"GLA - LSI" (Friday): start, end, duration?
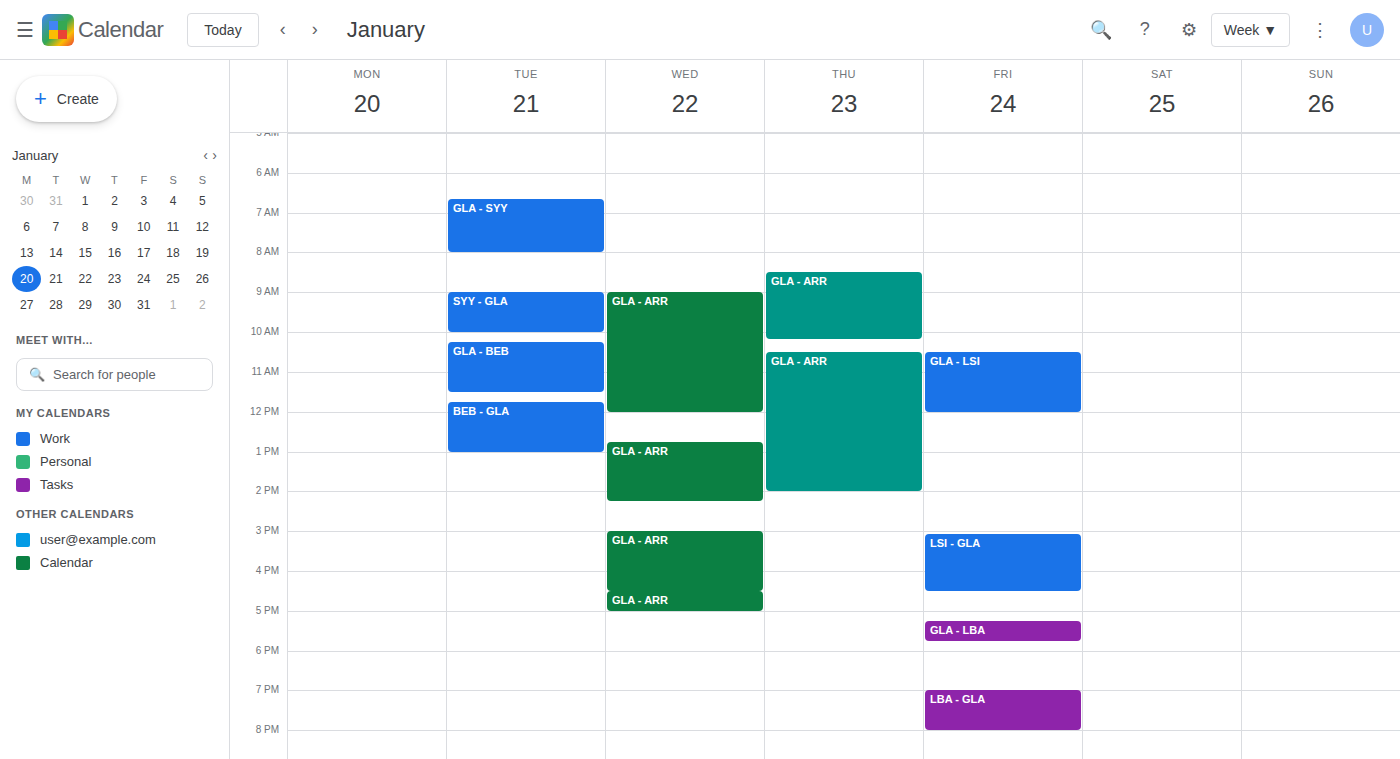
10:30 AM to 12:00 PM, 1 hour 30 minutes